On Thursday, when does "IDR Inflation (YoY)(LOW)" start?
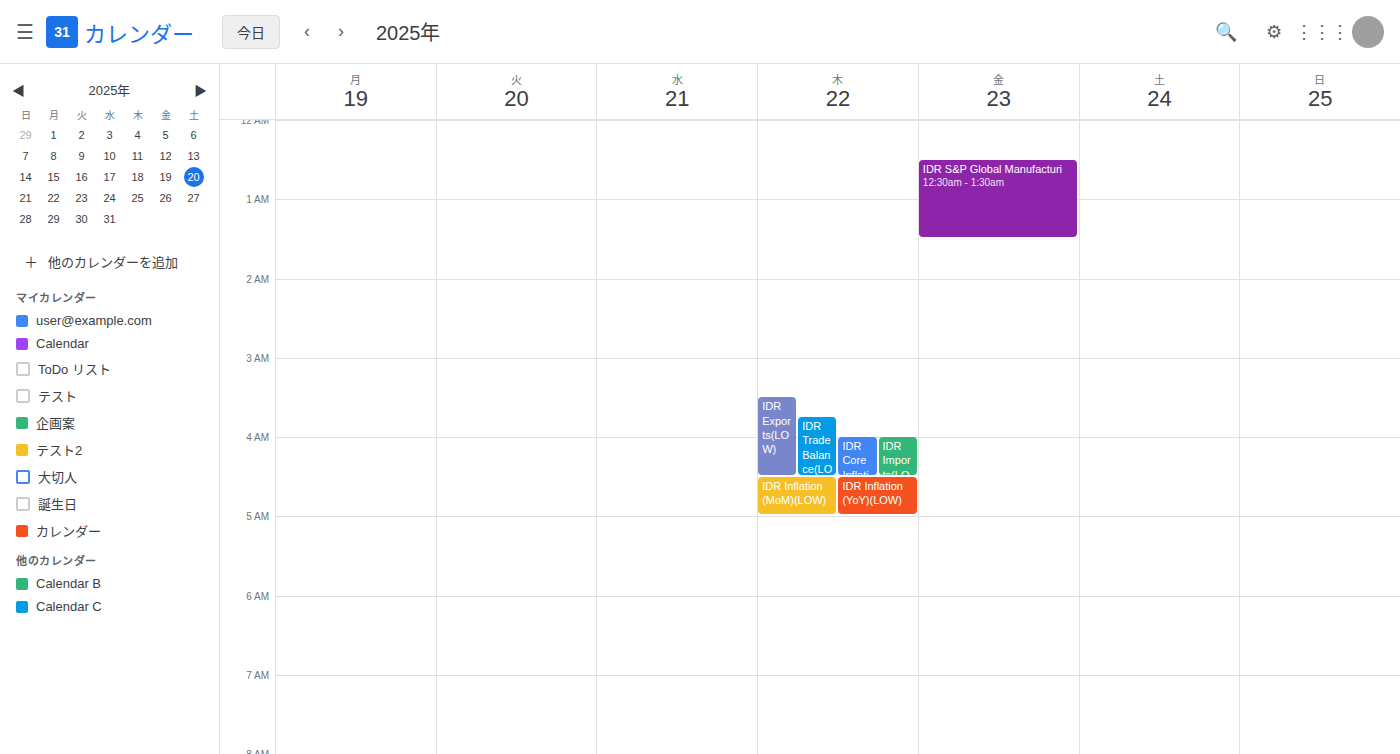
4:30 AM